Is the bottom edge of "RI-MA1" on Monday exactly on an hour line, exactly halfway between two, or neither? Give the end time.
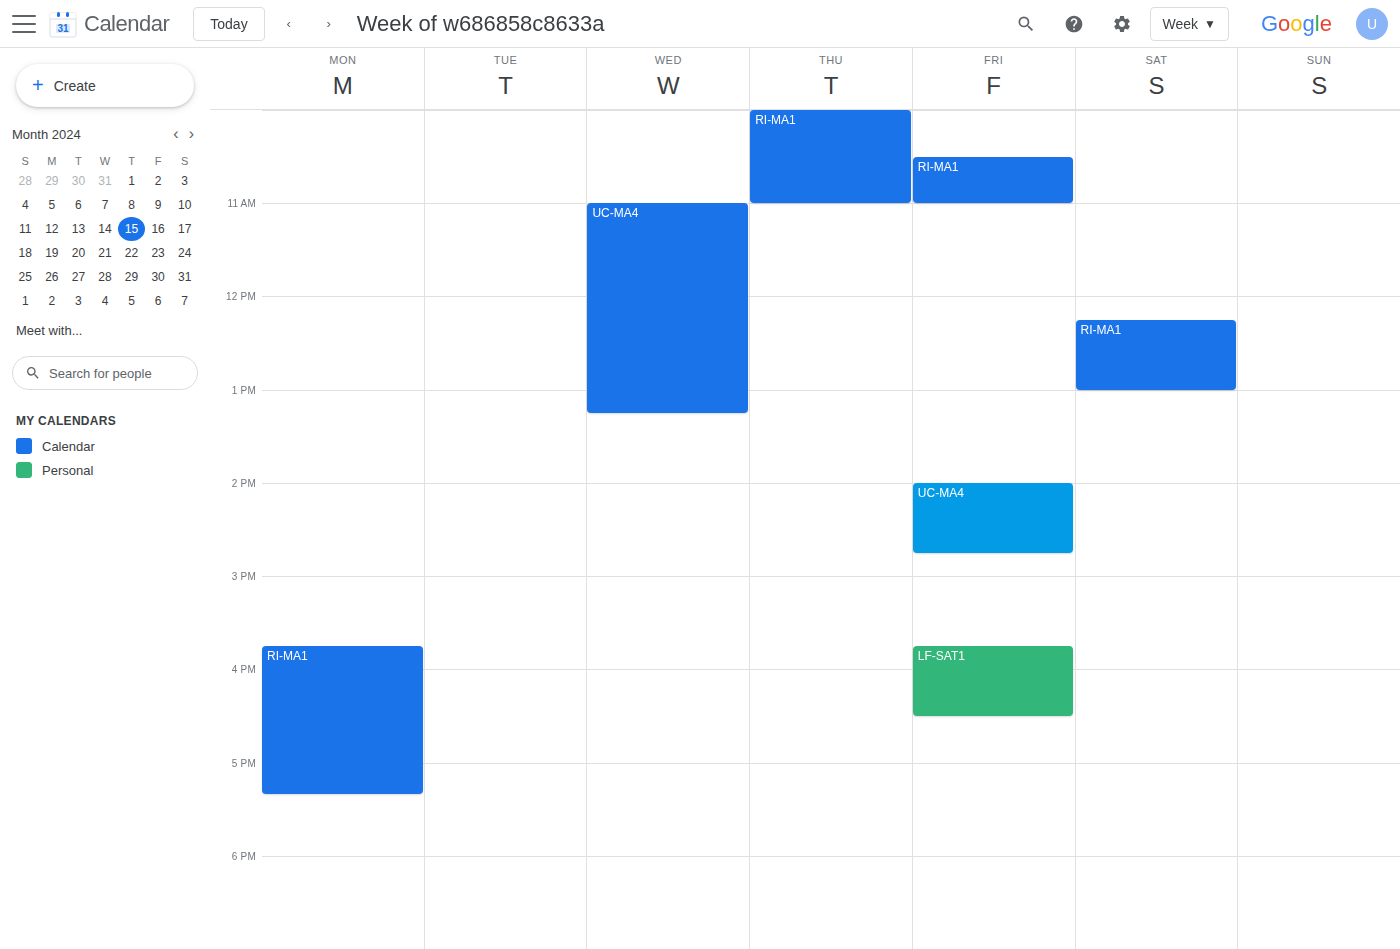
5:20 PM -- neither: 20 minutes below the 5 PM line and 40 minutes above the 6 PM line.